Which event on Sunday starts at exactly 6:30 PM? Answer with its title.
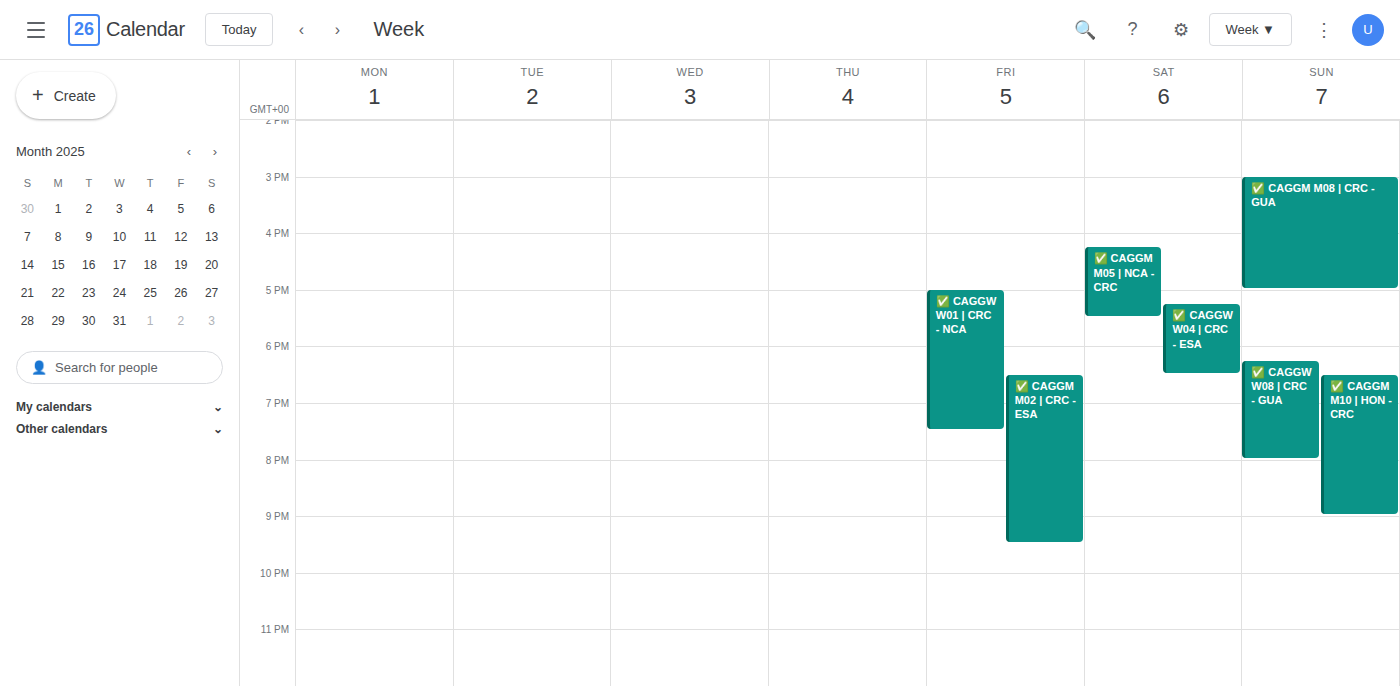
"✅ CAGGM M10 | HON - CRC"